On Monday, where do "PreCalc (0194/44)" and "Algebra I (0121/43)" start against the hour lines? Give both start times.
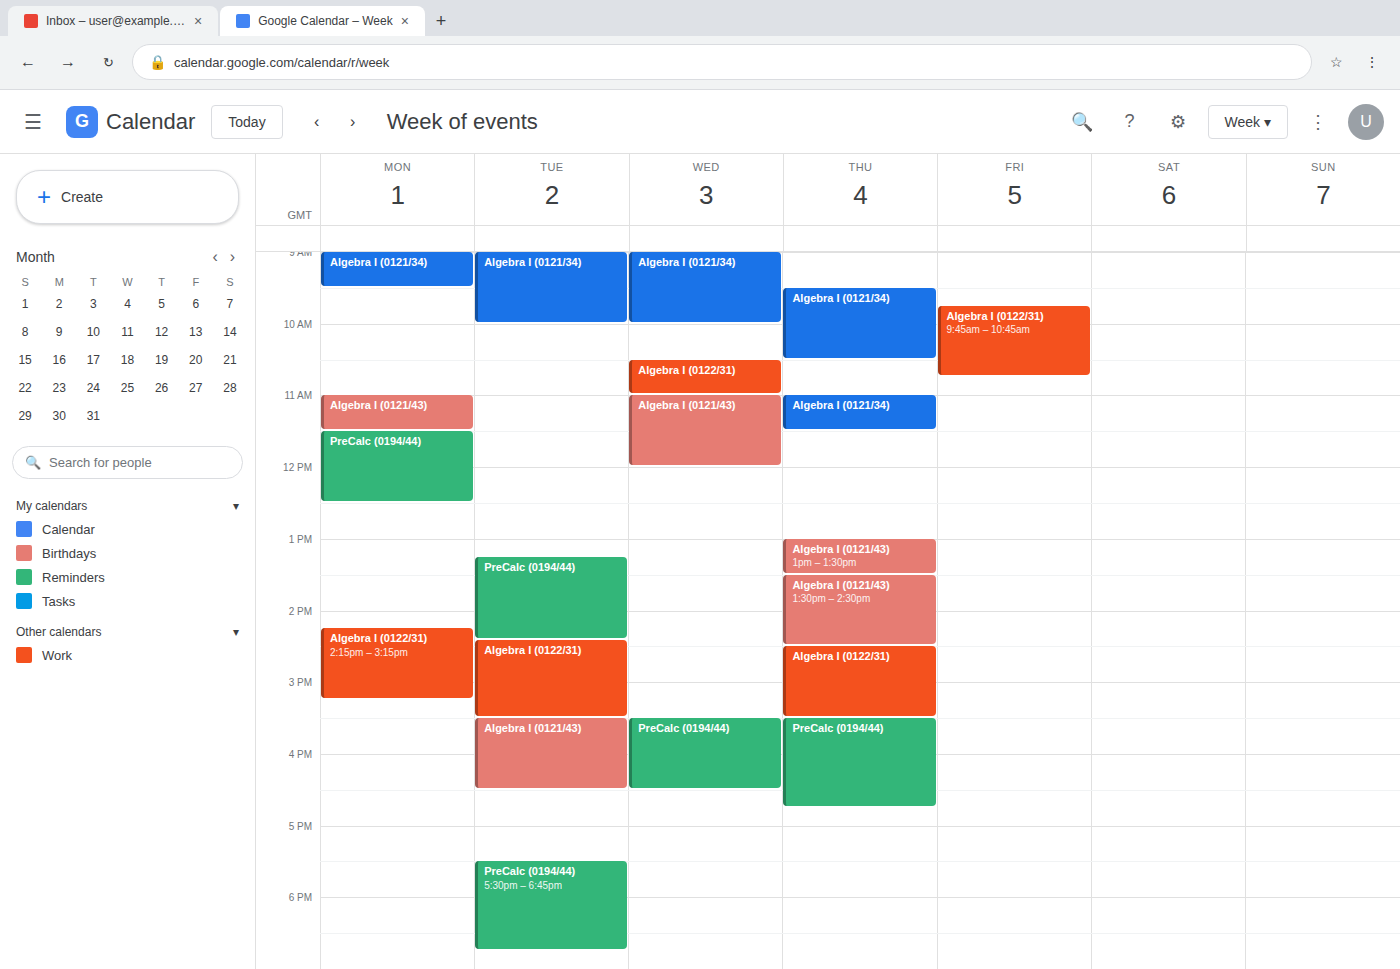
"PreCalc (0194/44)": 11:30 AM, halfway between the 11 AM and 12 PM lines. "Algebra I (0121/43)": 11:00 AM, exactly on the 11 AM line.